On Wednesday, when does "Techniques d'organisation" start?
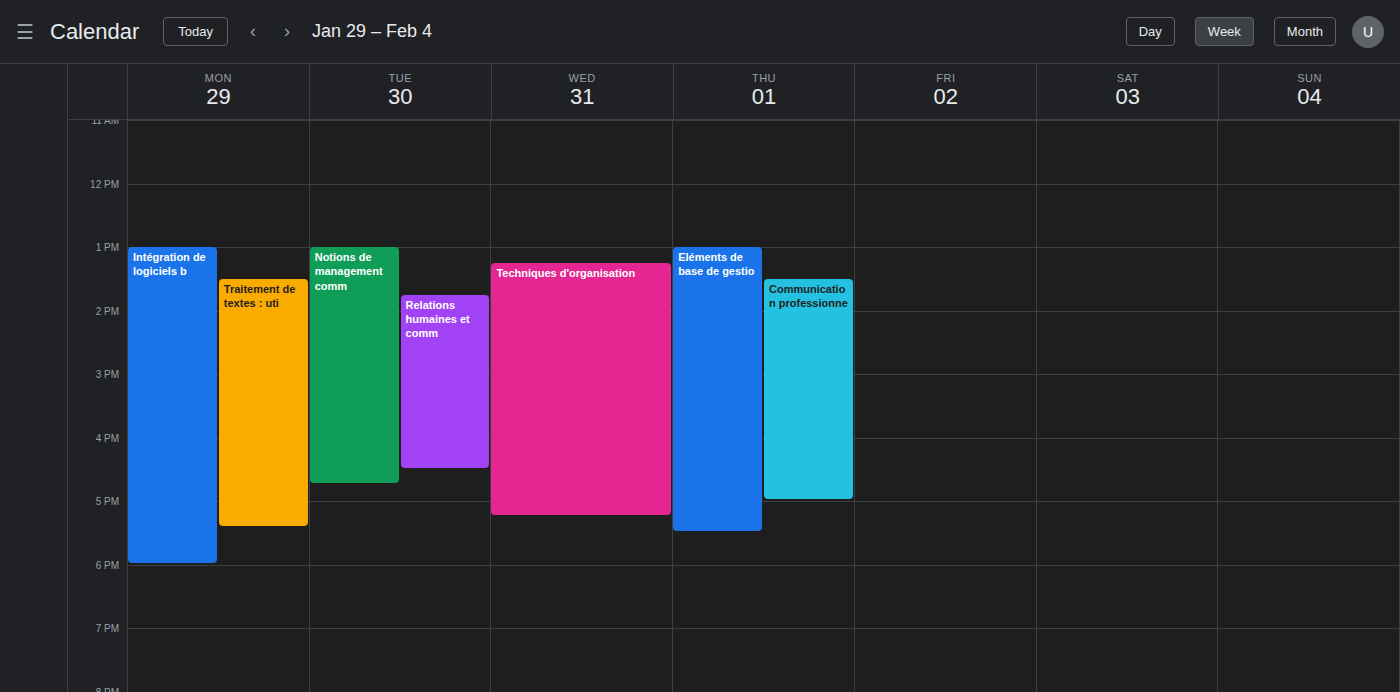
1:15 PM